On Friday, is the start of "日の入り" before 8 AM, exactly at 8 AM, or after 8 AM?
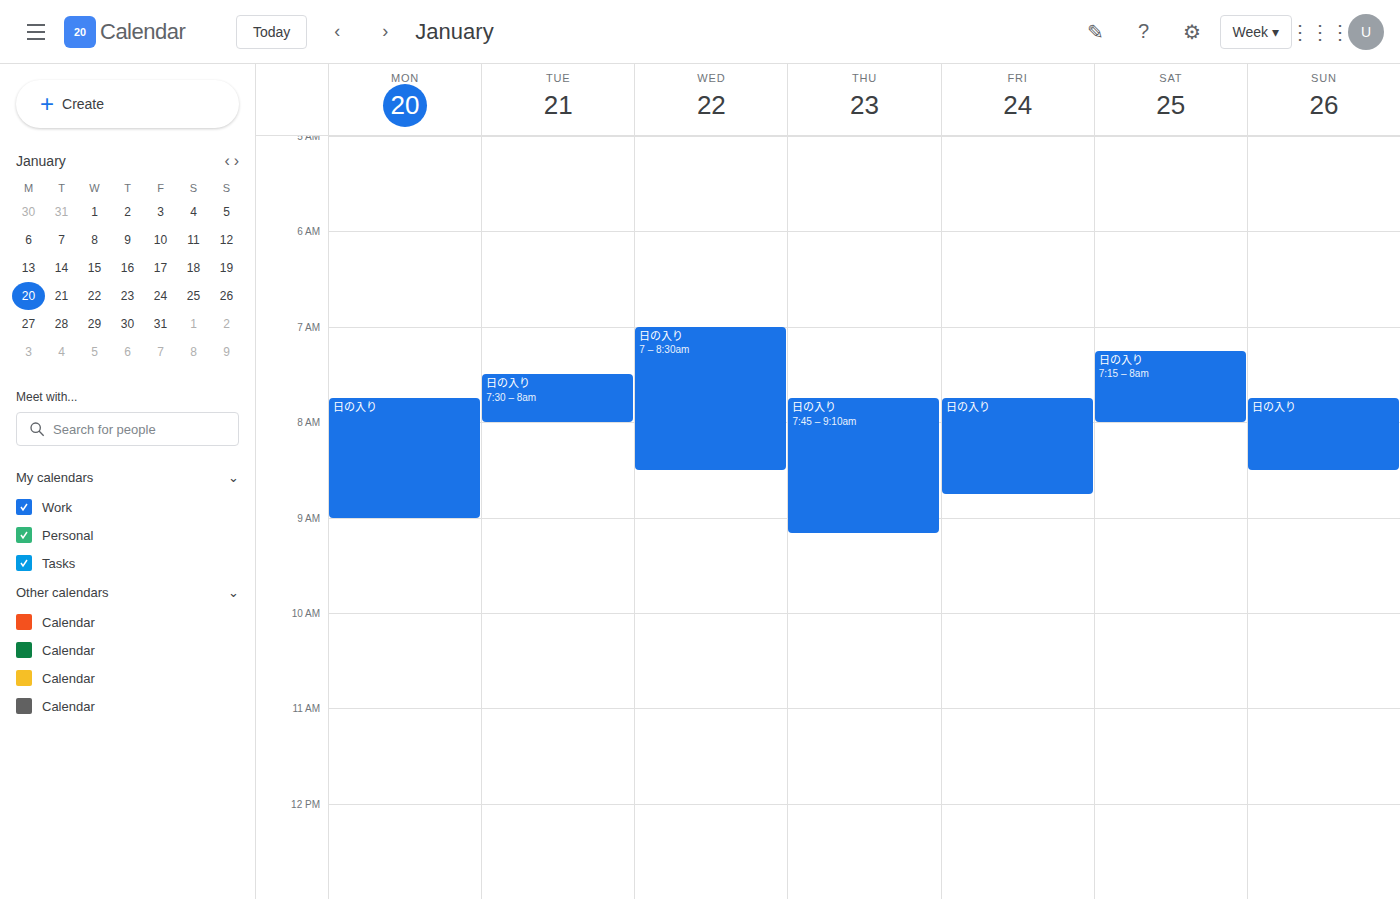
7:45 AM -- before 8 AM, 15 minutes above the 8 AM line.